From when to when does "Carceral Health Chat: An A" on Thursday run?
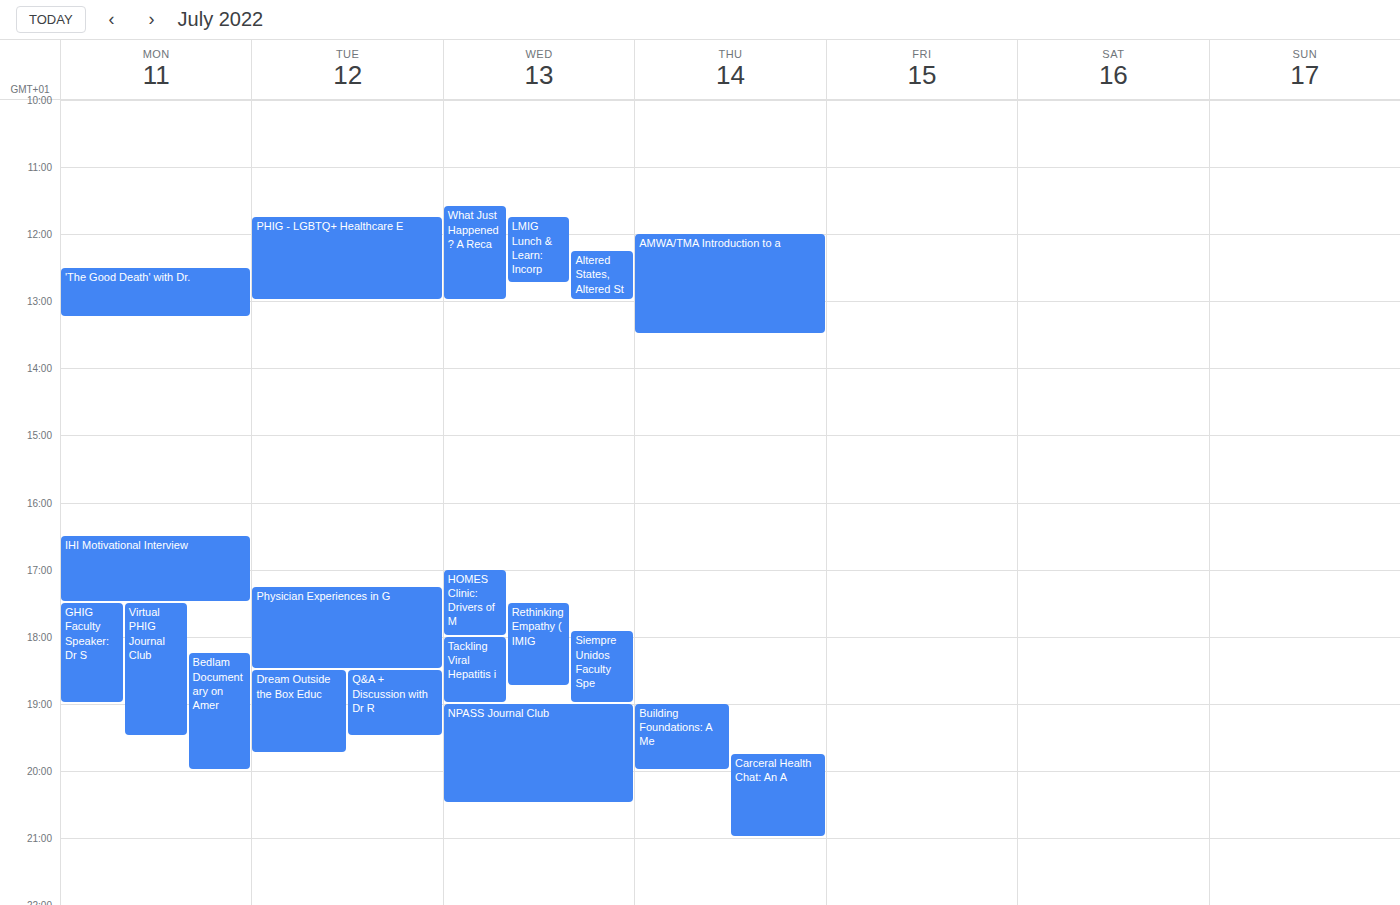
7:45 PM to 9:00 PM